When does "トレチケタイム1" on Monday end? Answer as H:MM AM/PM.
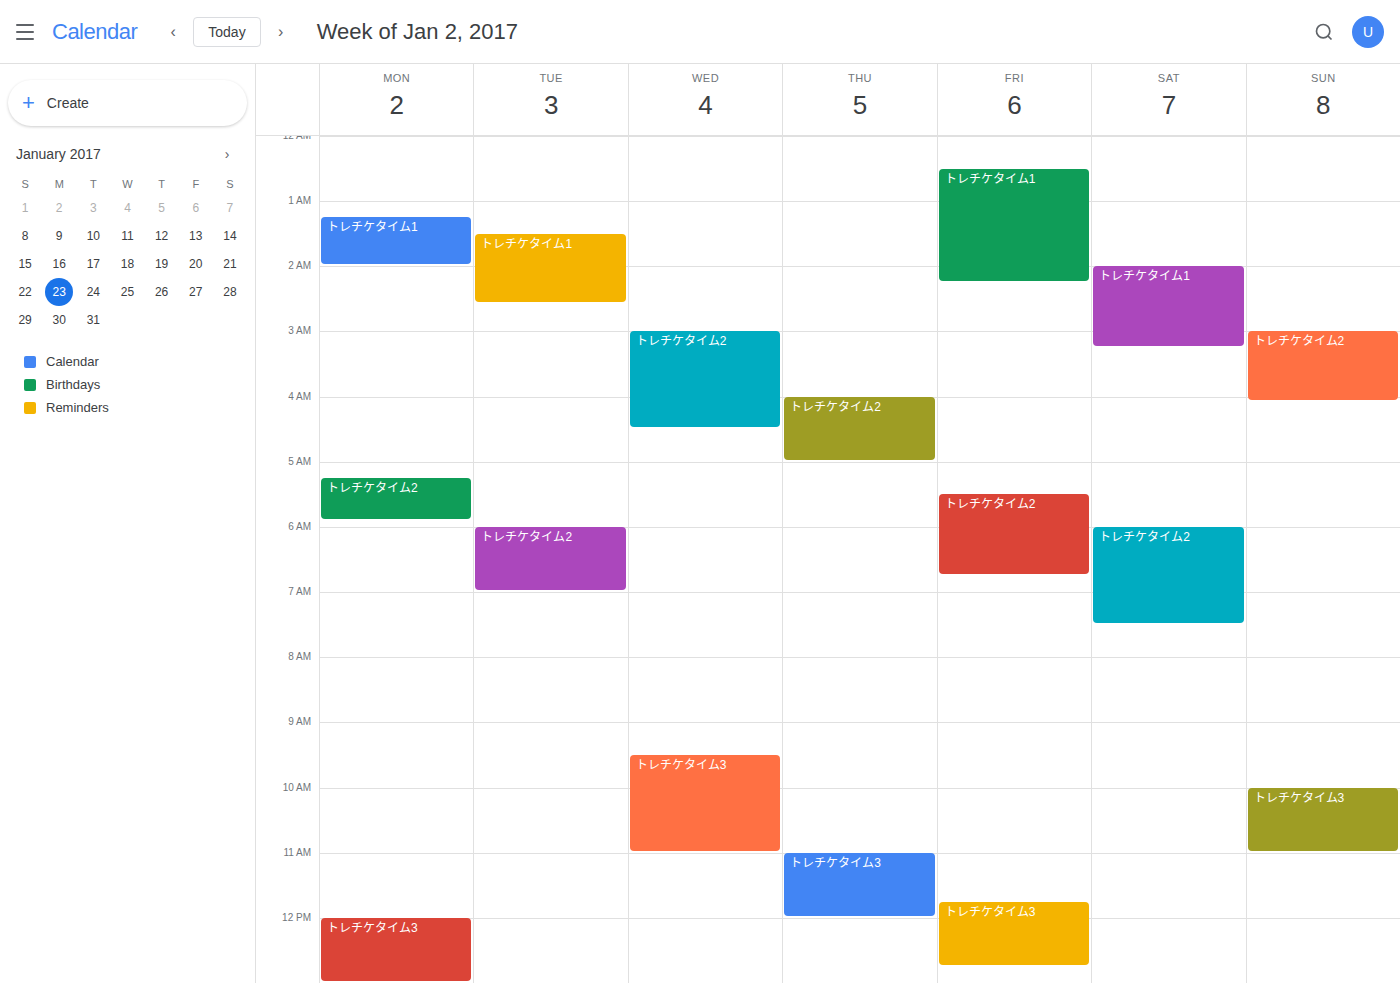
2:00 AM